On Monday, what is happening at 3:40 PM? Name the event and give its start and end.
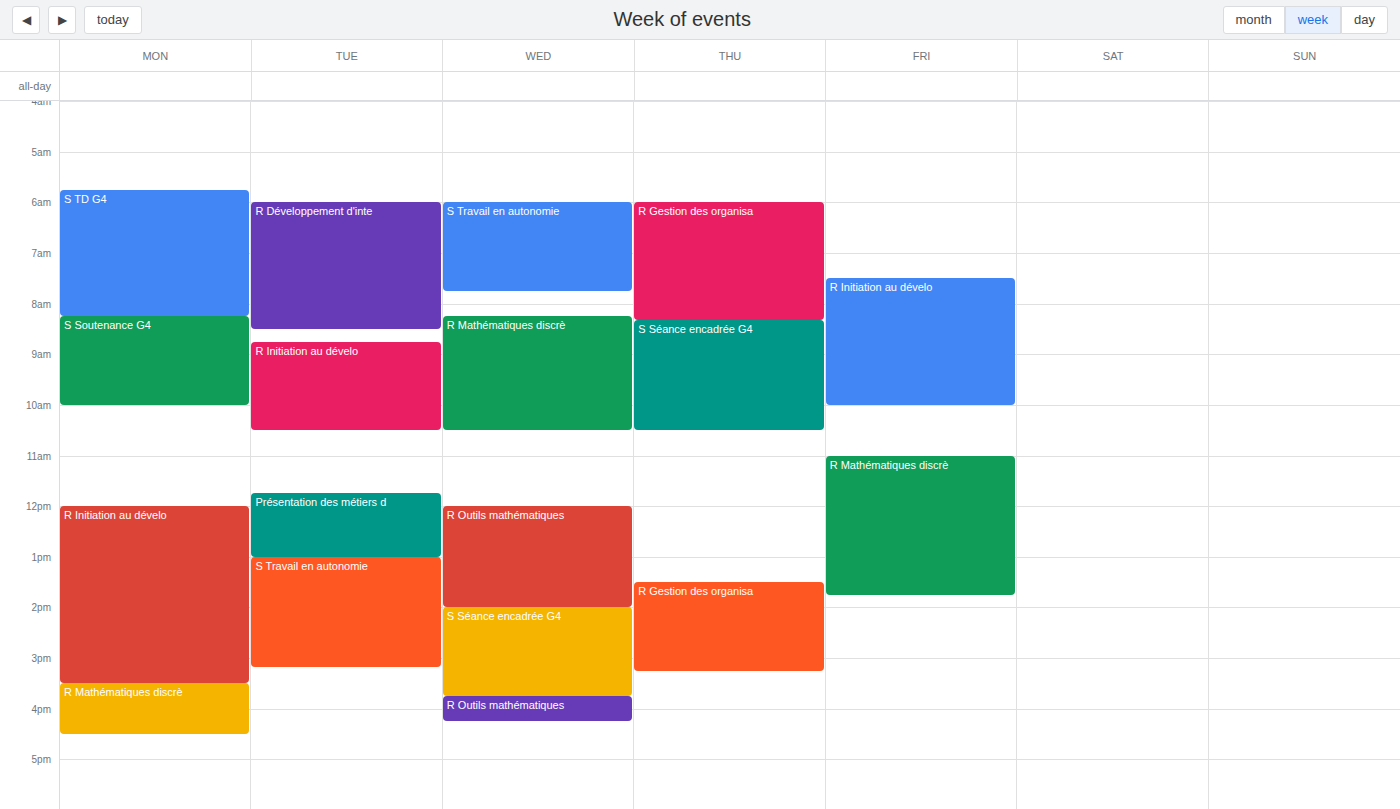
"R Mathématiques discrè", 3:30 PM to 4:30 PM